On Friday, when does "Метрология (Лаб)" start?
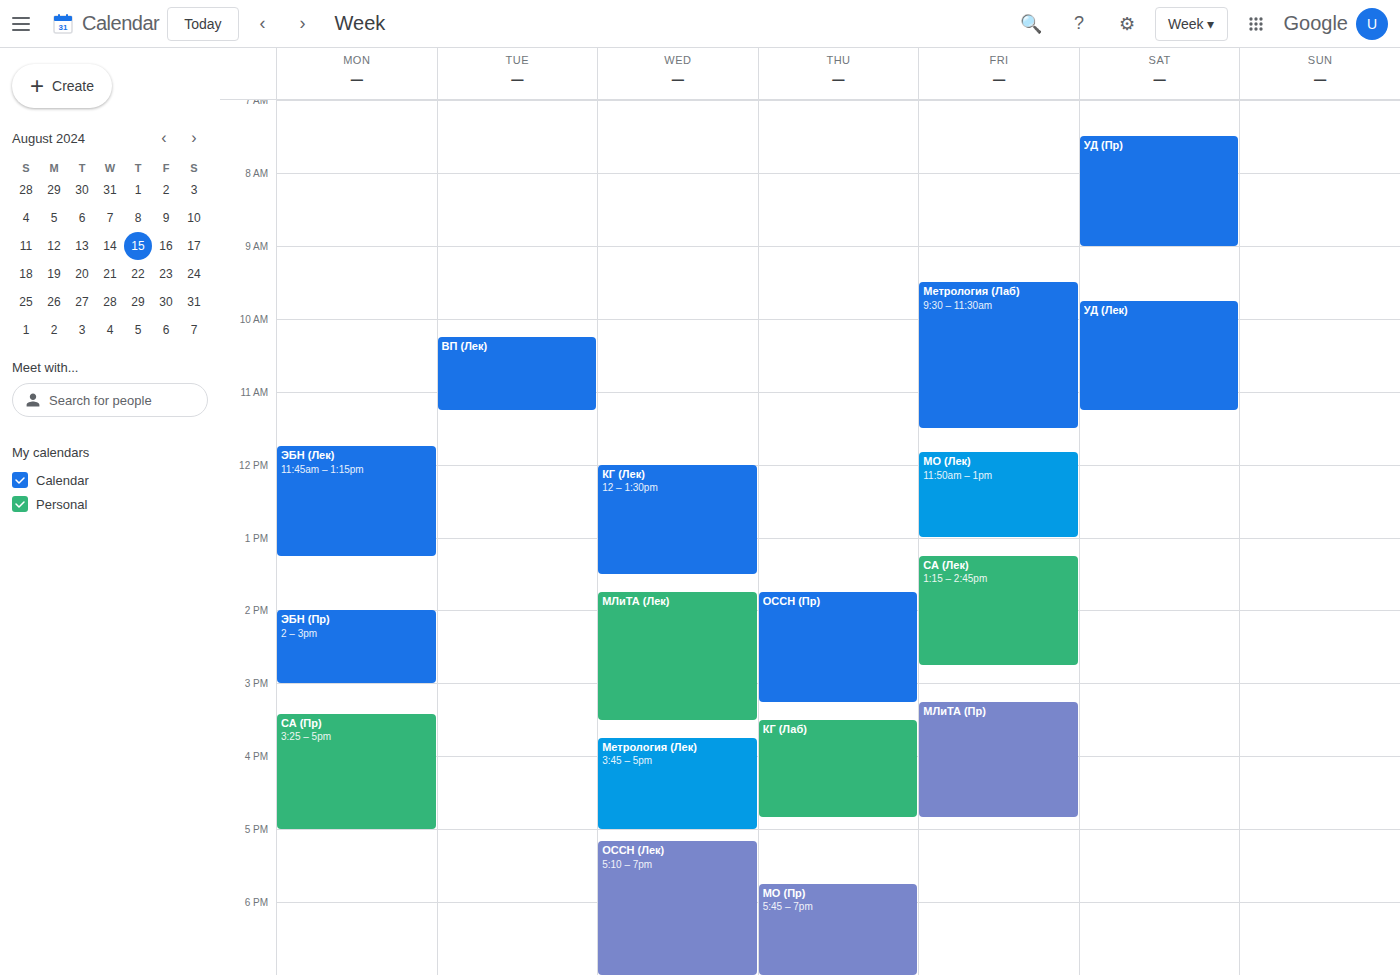
09:30